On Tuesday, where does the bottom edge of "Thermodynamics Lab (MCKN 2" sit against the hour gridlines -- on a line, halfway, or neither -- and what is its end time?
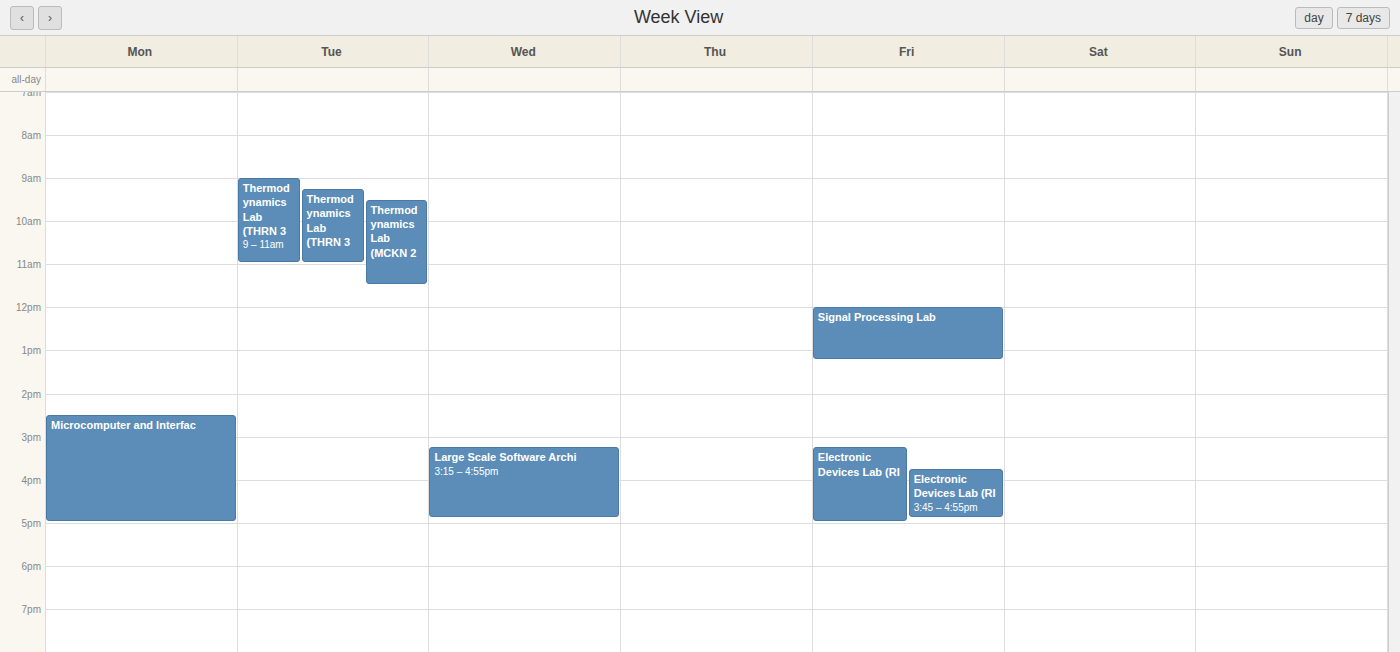
11:30 AM -- halfway between the 11 AM and 12 PM lines.